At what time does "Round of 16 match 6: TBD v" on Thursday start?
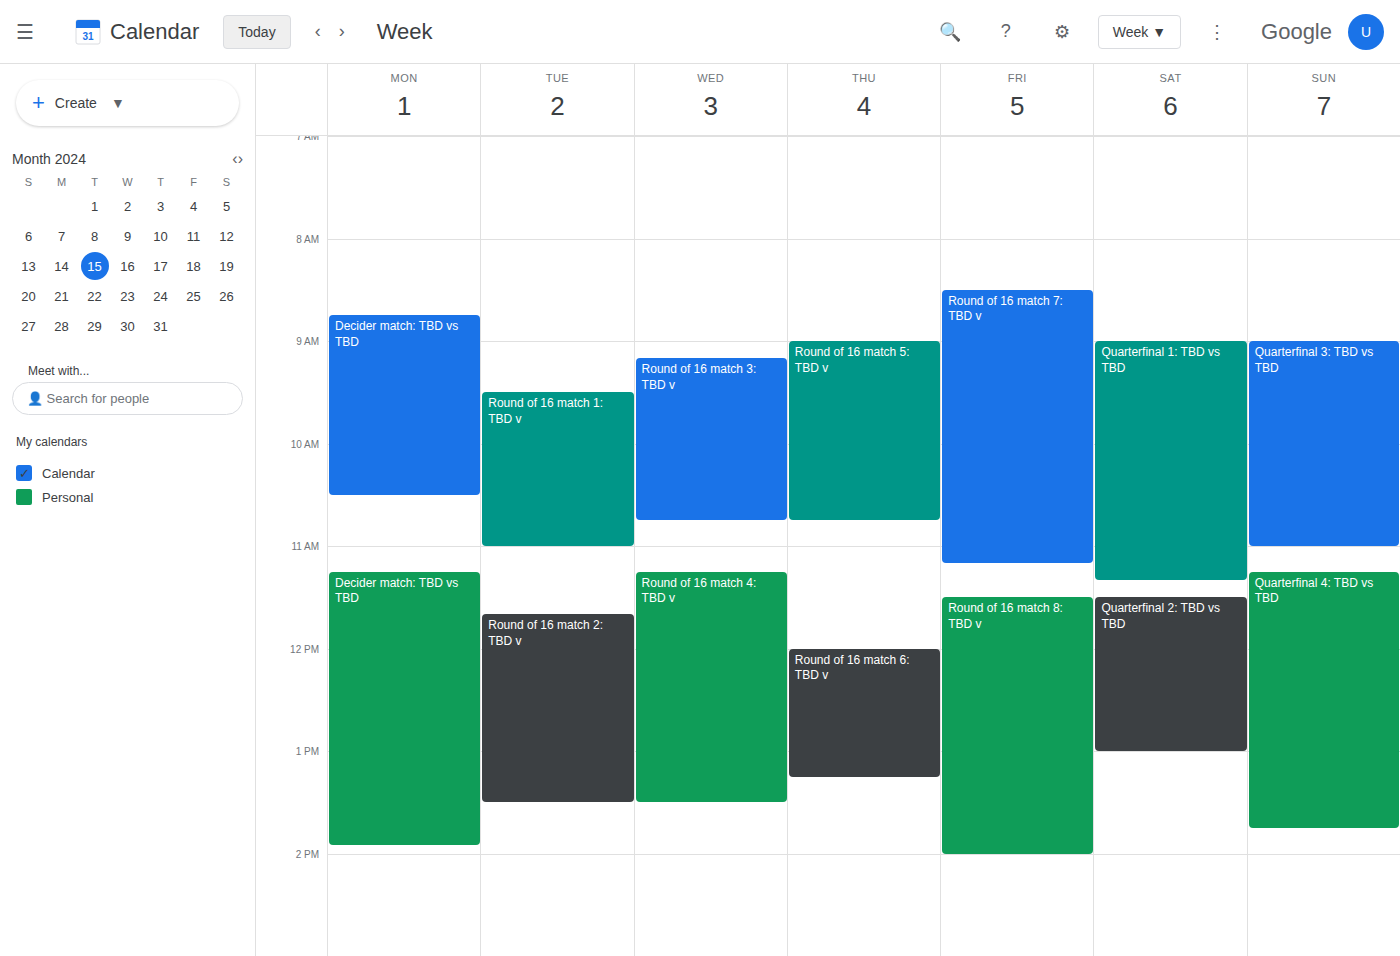
12:00 PM